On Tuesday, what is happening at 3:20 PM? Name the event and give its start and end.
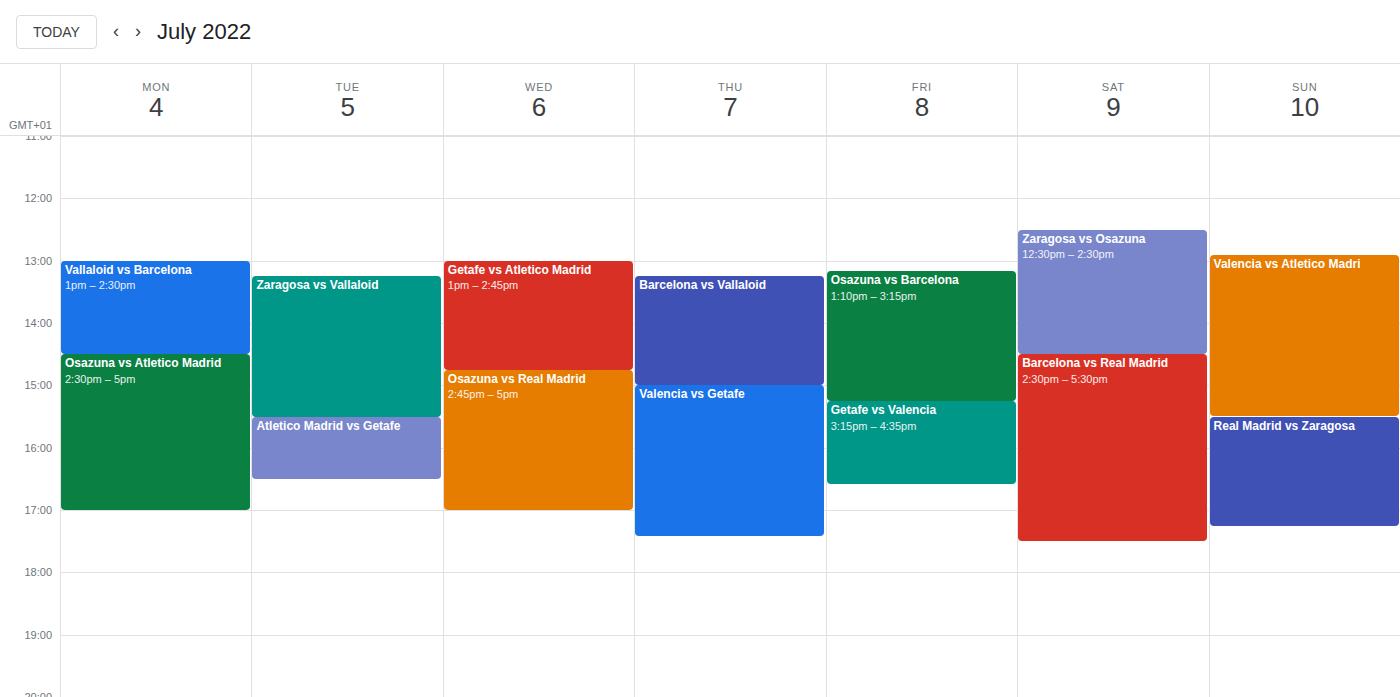
"Zaragosa vs Vallaloid", 1:15 PM to 3:30 PM